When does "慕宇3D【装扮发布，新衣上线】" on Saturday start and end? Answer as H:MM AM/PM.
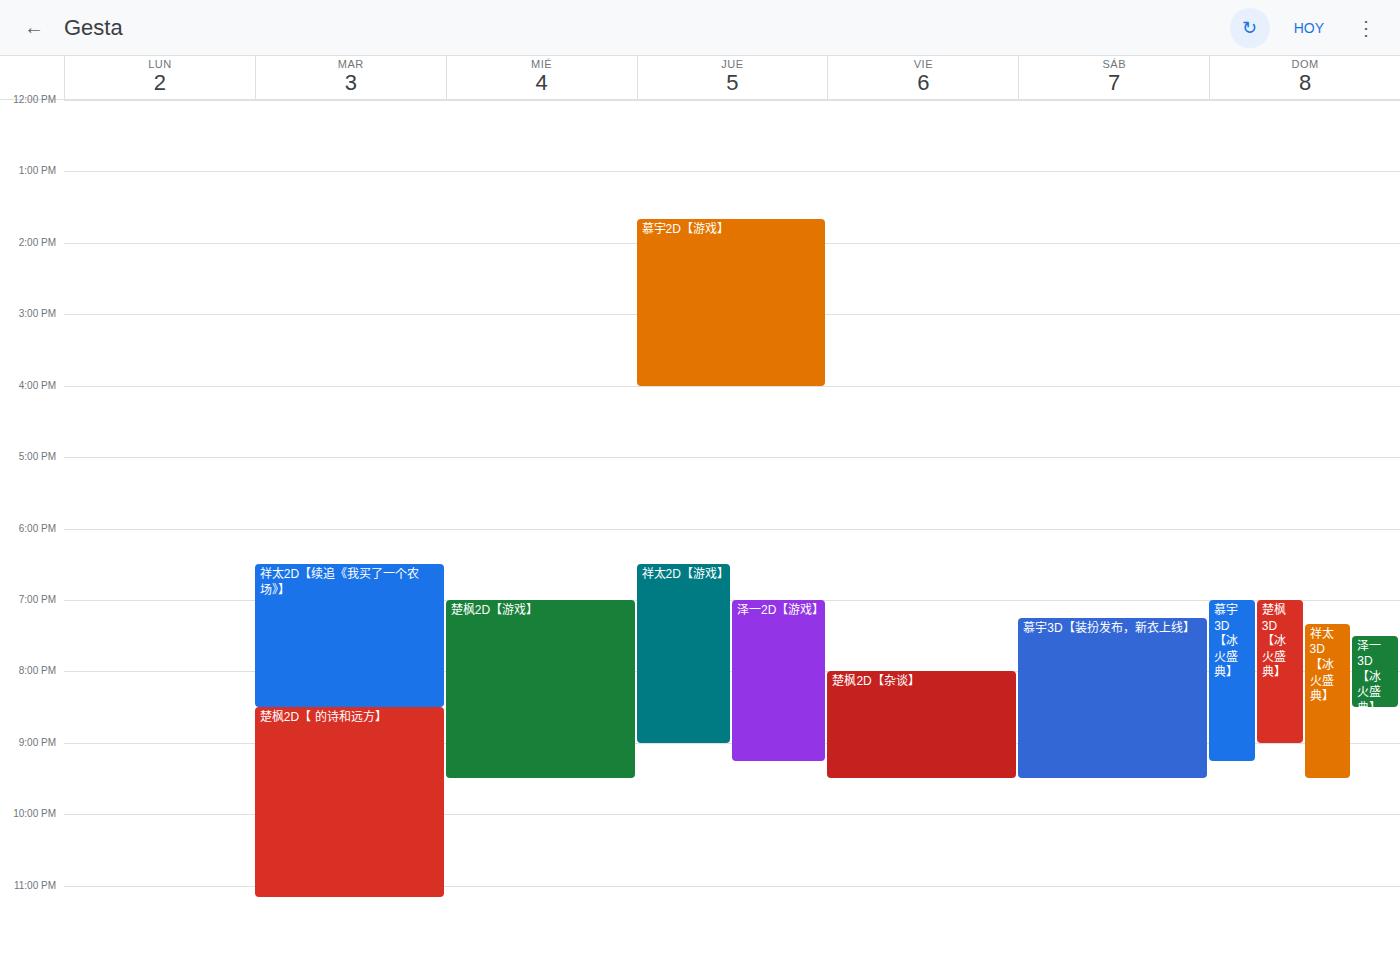
7:15 PM to 9:30 PM